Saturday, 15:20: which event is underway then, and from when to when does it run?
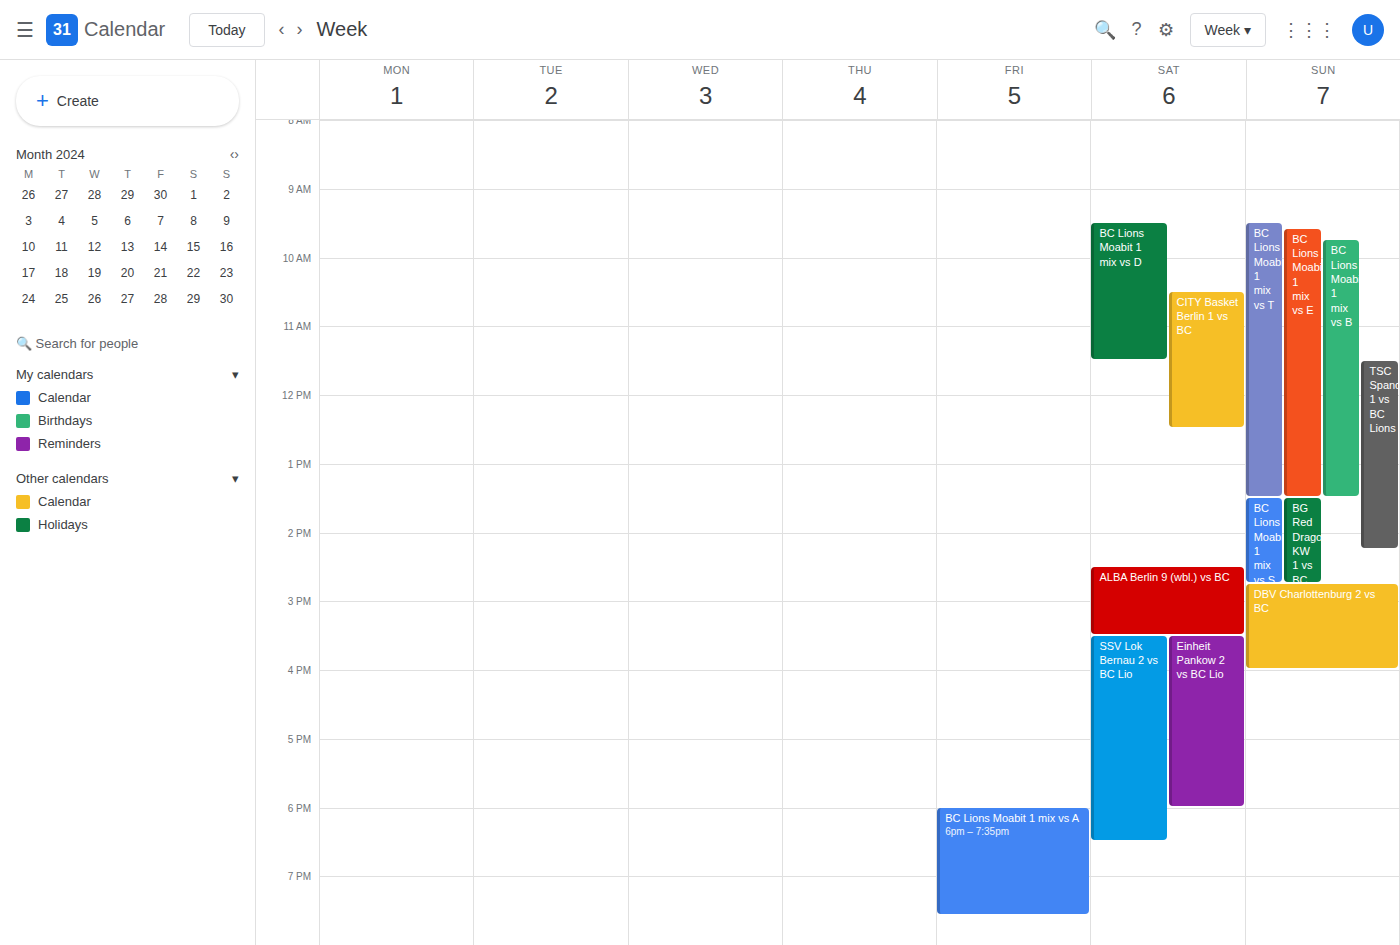
"ALBA Berlin 9 (wbl.) vs BC", 14:30 to 15:30